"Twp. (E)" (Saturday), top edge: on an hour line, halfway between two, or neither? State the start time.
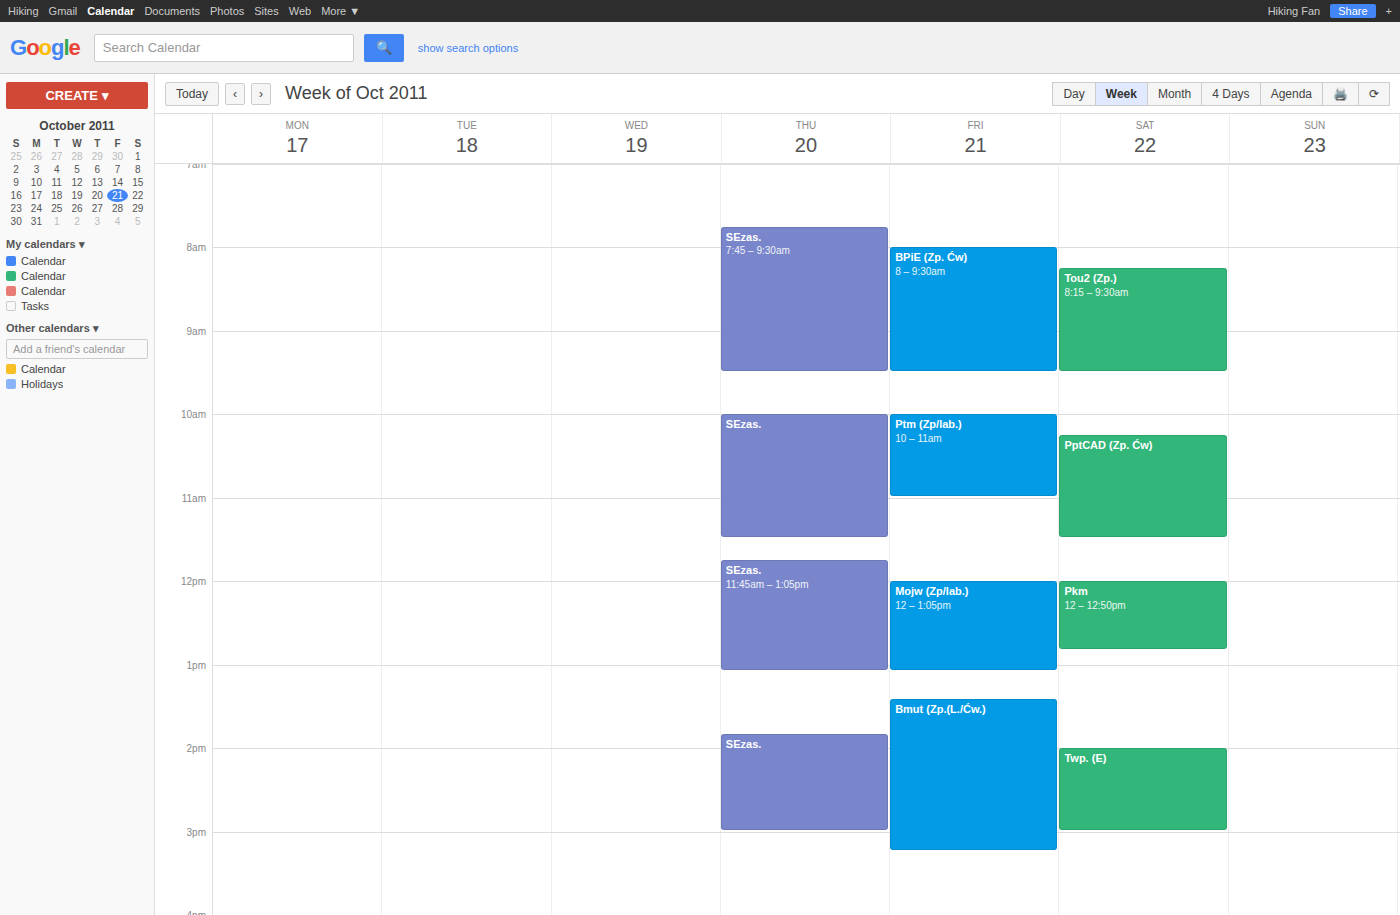
2:00 PM -- exactly on the 2 PM line.